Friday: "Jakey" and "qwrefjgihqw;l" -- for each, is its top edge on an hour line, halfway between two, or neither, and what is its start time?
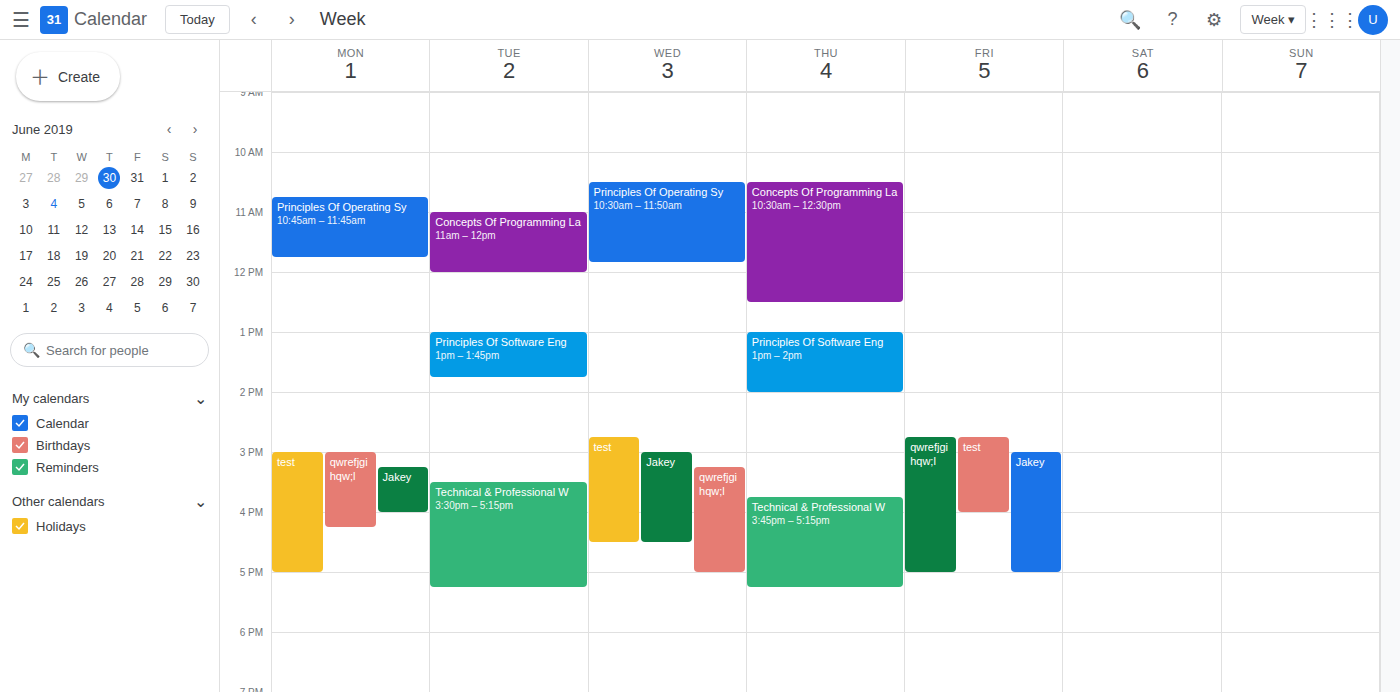
"Jakey": 3:00 PM, exactly on the 3 PM line. "qwrefjgihqw;l": 2:45 PM, neither: three quarters of the way from the 2 PM line to the 3 PM line.